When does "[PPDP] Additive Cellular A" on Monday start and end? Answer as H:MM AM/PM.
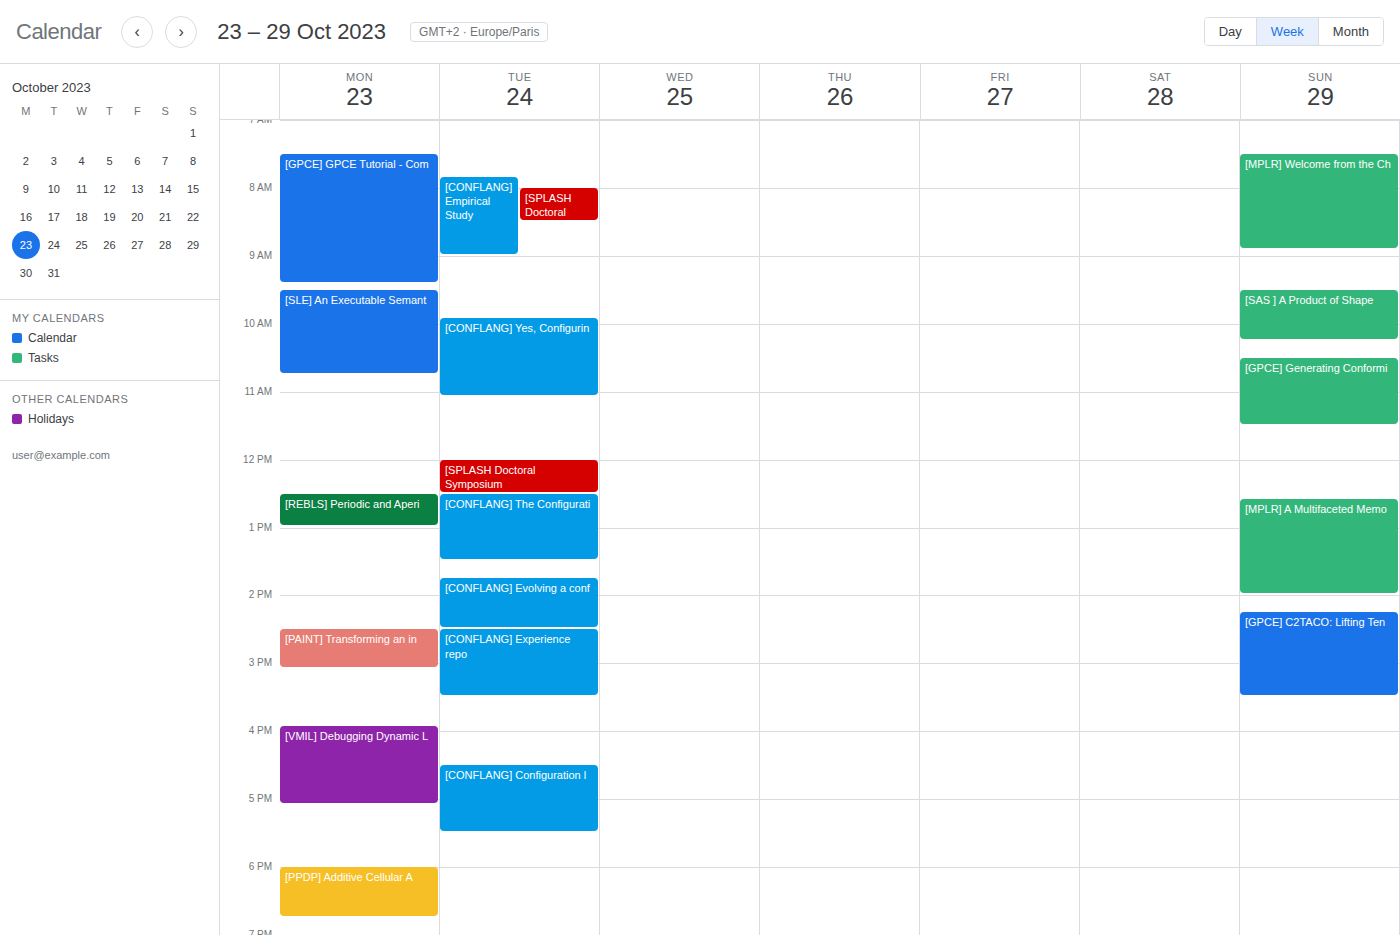
6:00 PM to 6:45 PM